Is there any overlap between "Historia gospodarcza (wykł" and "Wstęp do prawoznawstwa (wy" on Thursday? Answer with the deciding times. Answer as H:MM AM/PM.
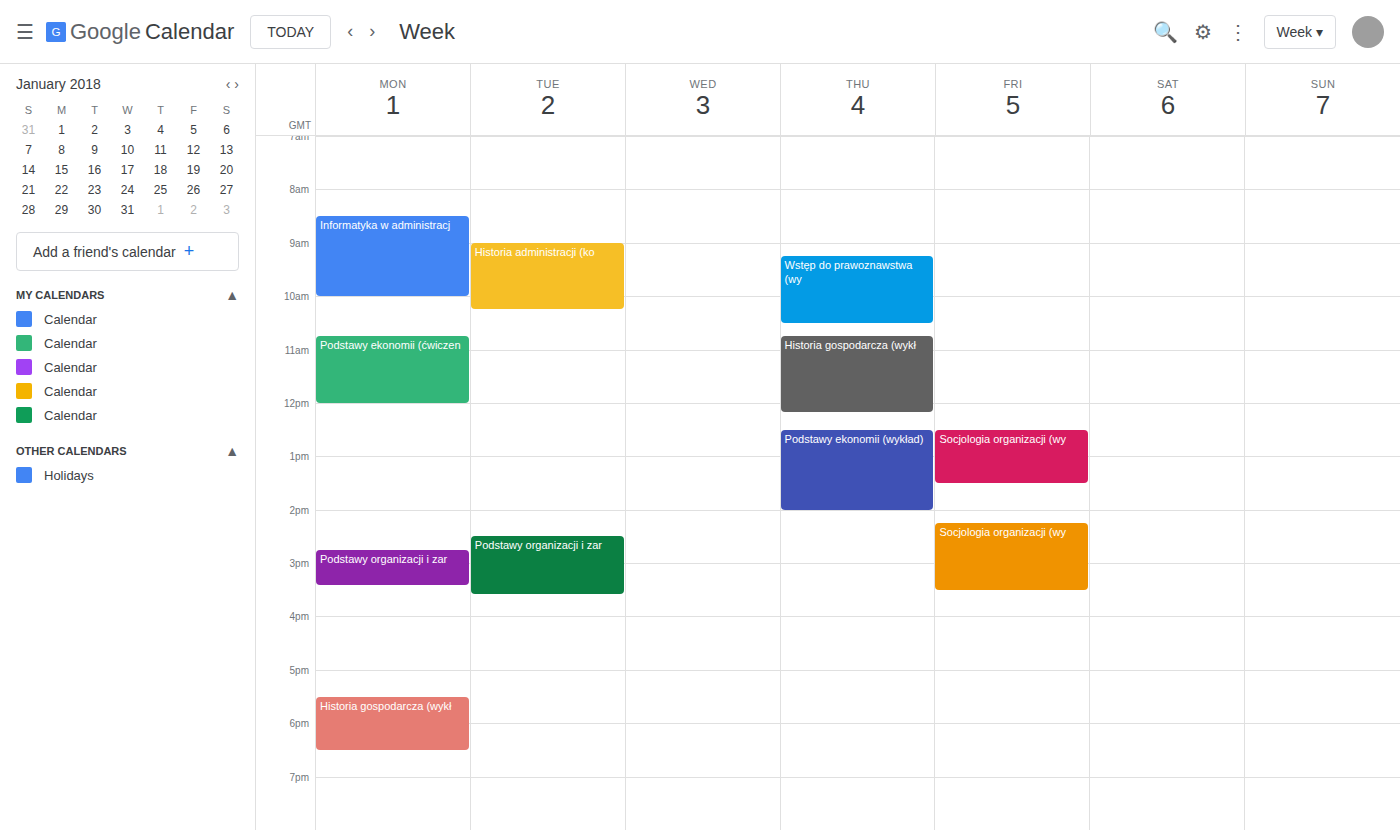
"Wstęp do prawoznawstwa (wy" ends at 10:30 AM and "Historia gospodarcza (wykł" starts at 10:45 AM -- no overlap.